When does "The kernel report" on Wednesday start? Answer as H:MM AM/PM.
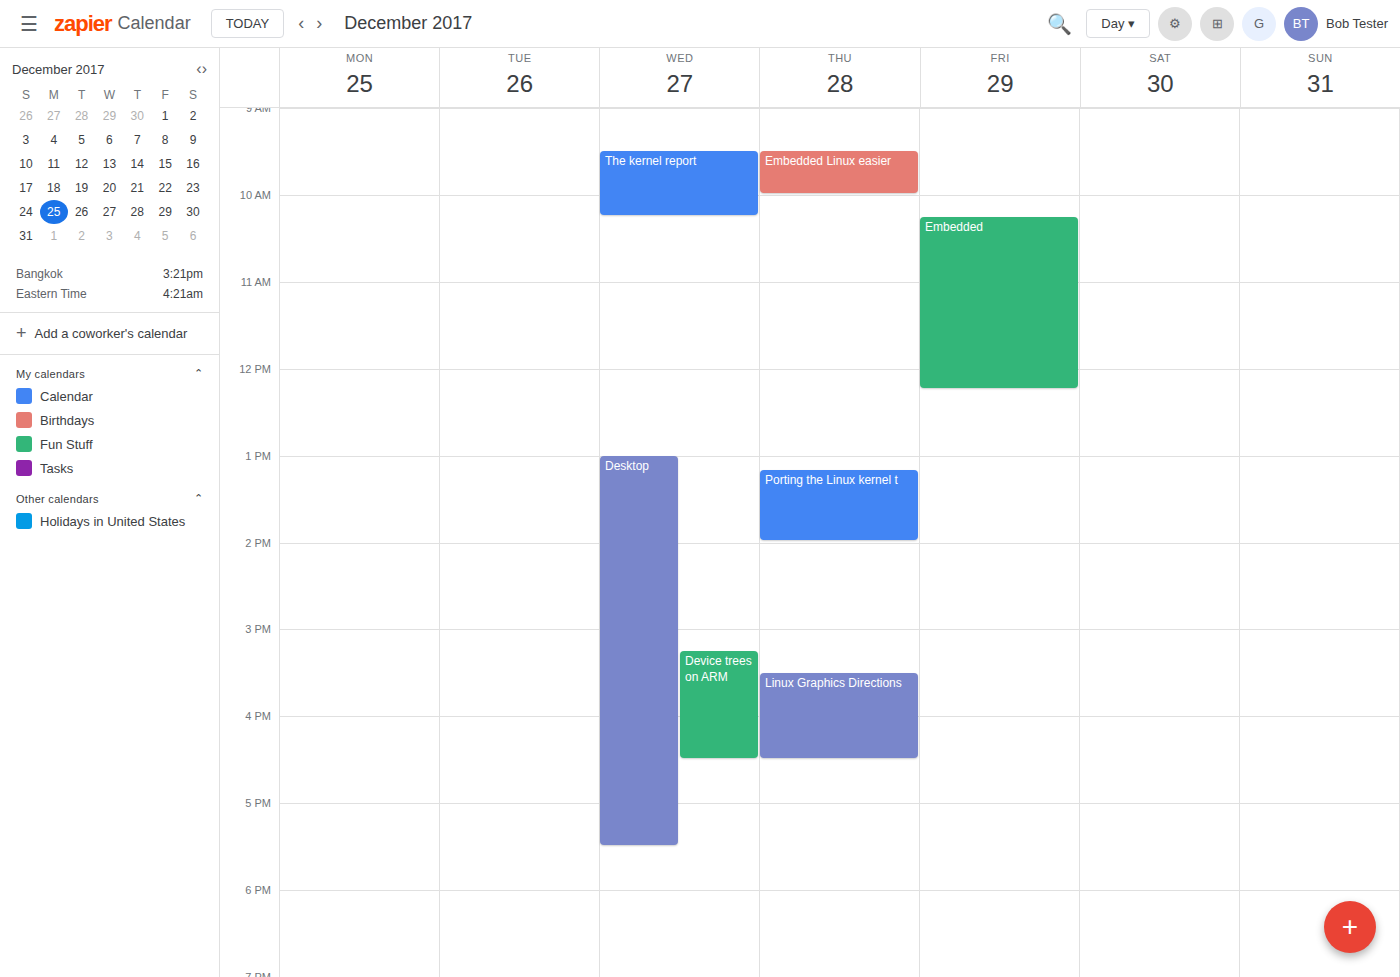
9:30 AM